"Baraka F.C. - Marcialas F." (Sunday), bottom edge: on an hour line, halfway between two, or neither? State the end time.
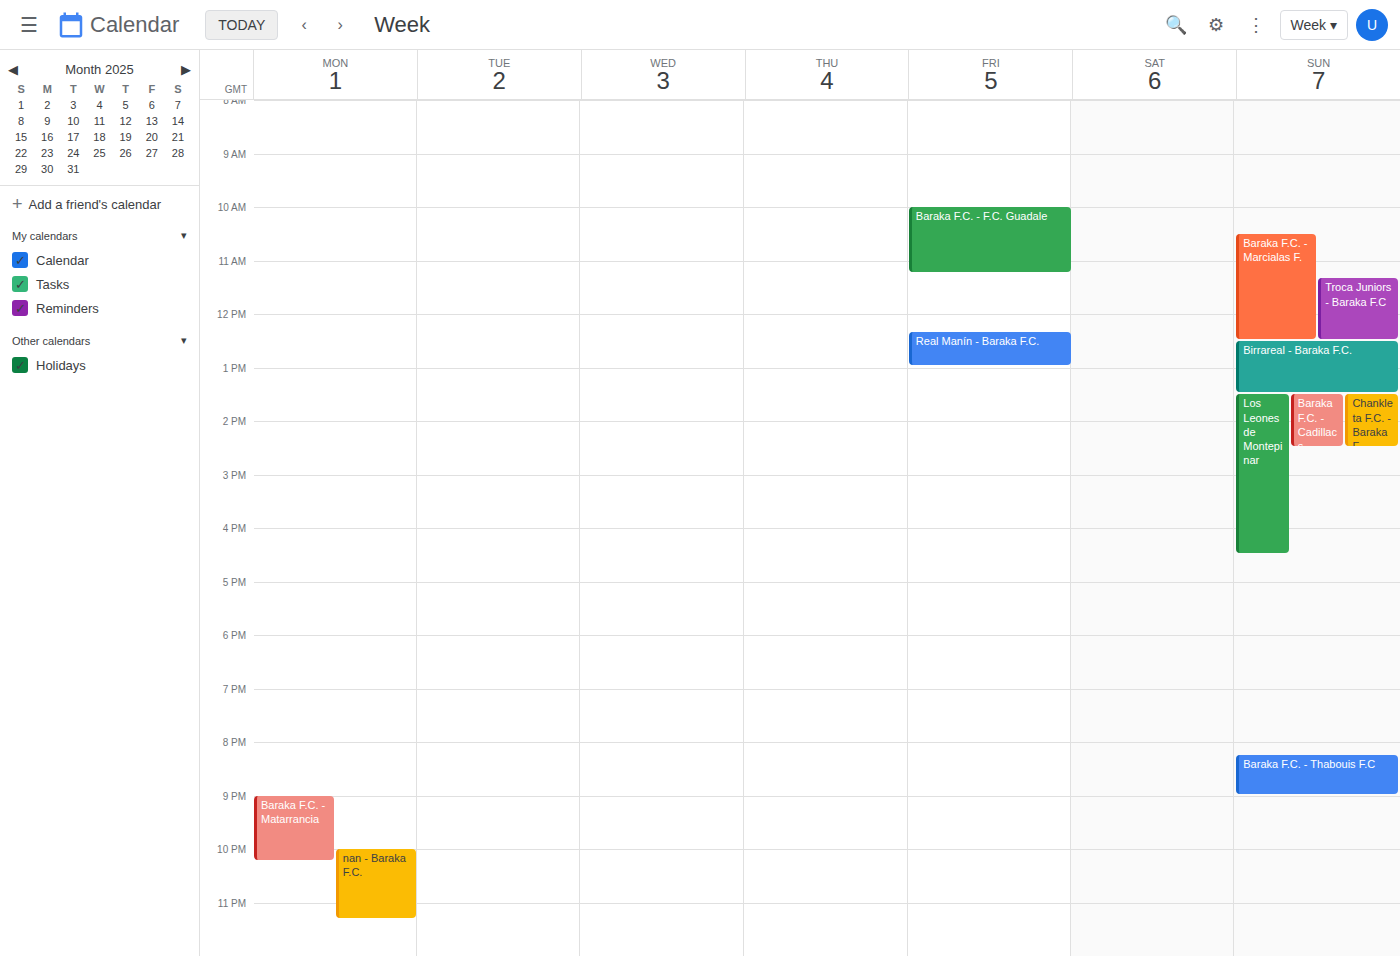
12:30 PM -- halfway between the 12 PM and 1 PM lines.